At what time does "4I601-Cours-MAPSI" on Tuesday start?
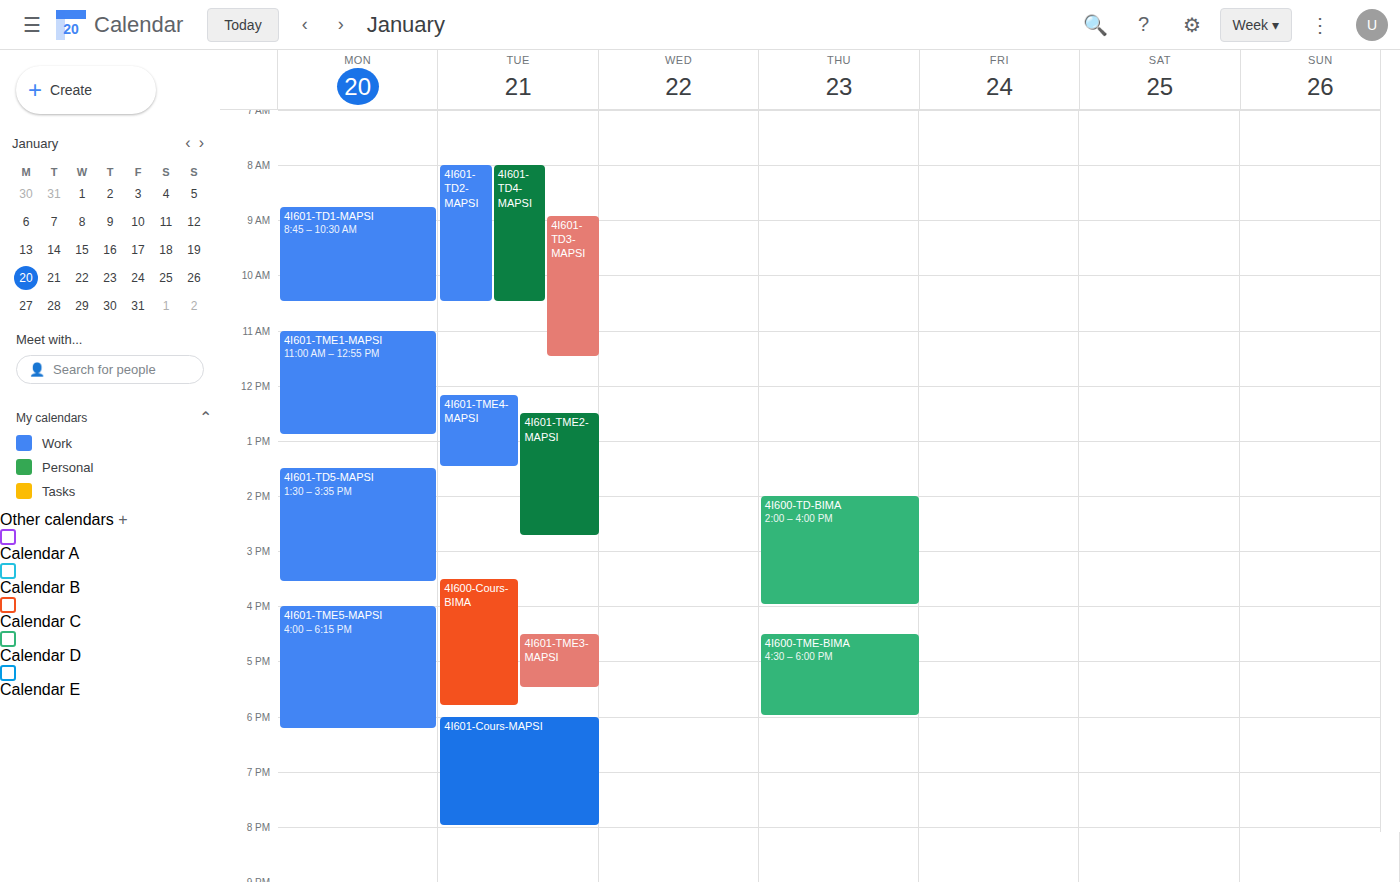
6:00 PM